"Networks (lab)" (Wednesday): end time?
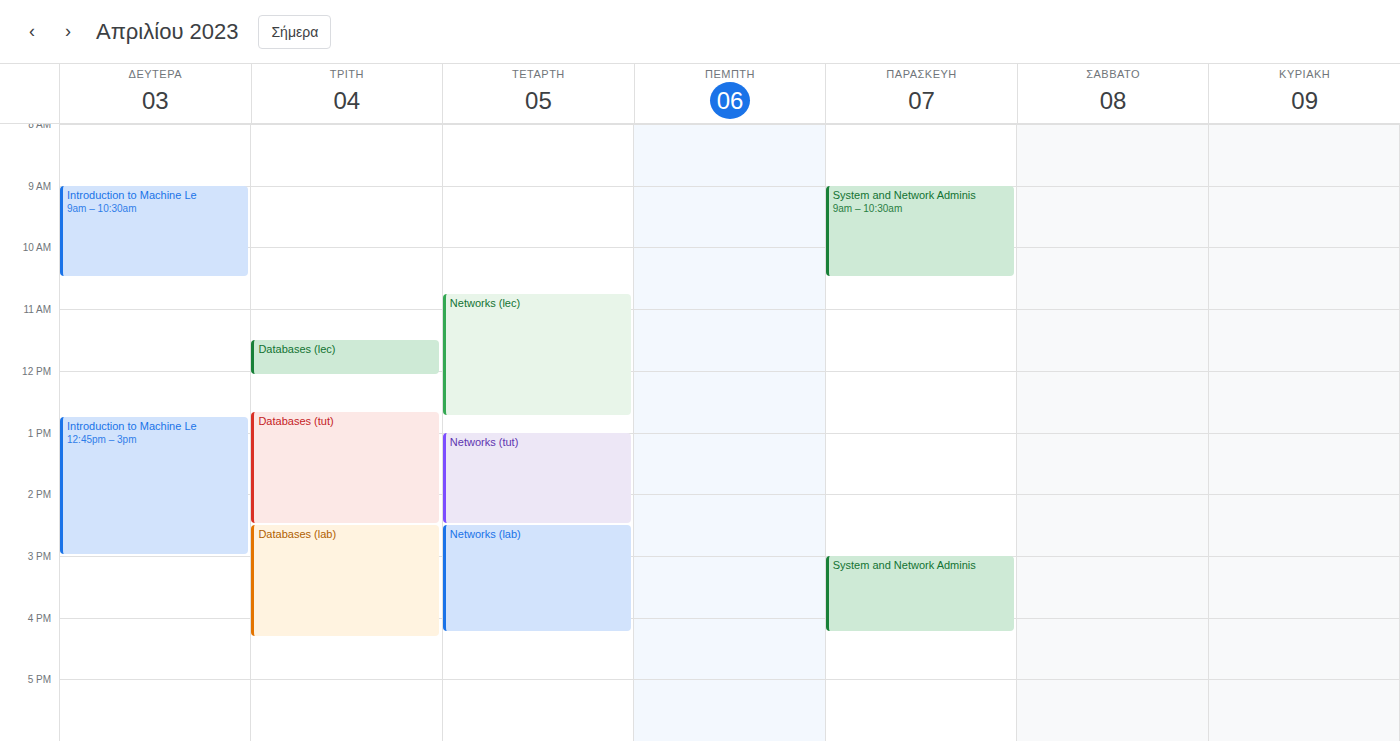
16:15